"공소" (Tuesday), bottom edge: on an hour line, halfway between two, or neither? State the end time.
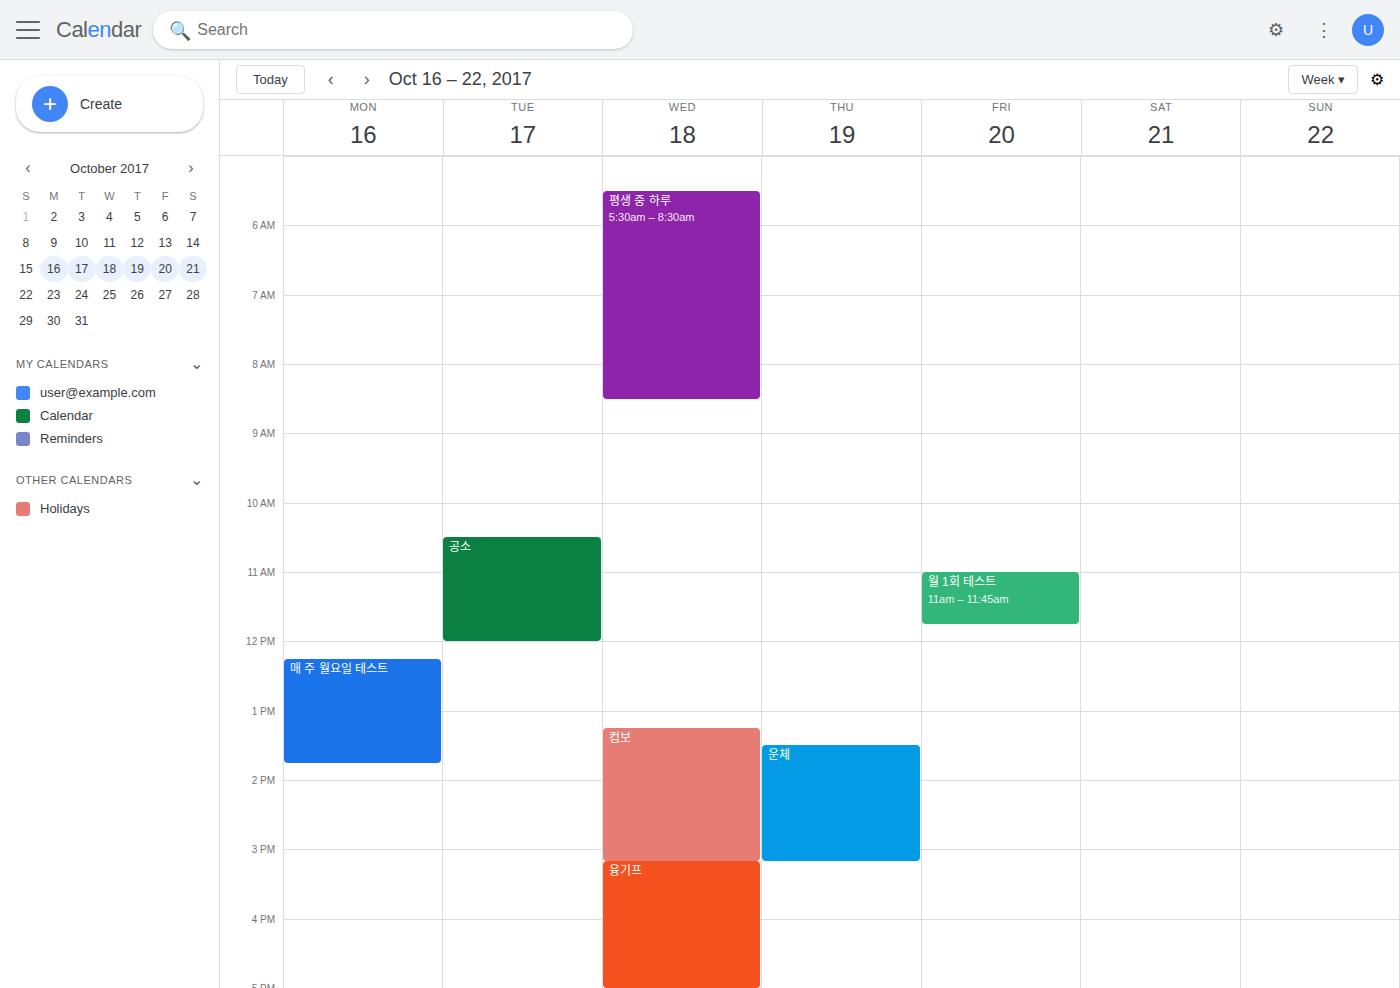
12:00 PM -- exactly on the 12 PM line.